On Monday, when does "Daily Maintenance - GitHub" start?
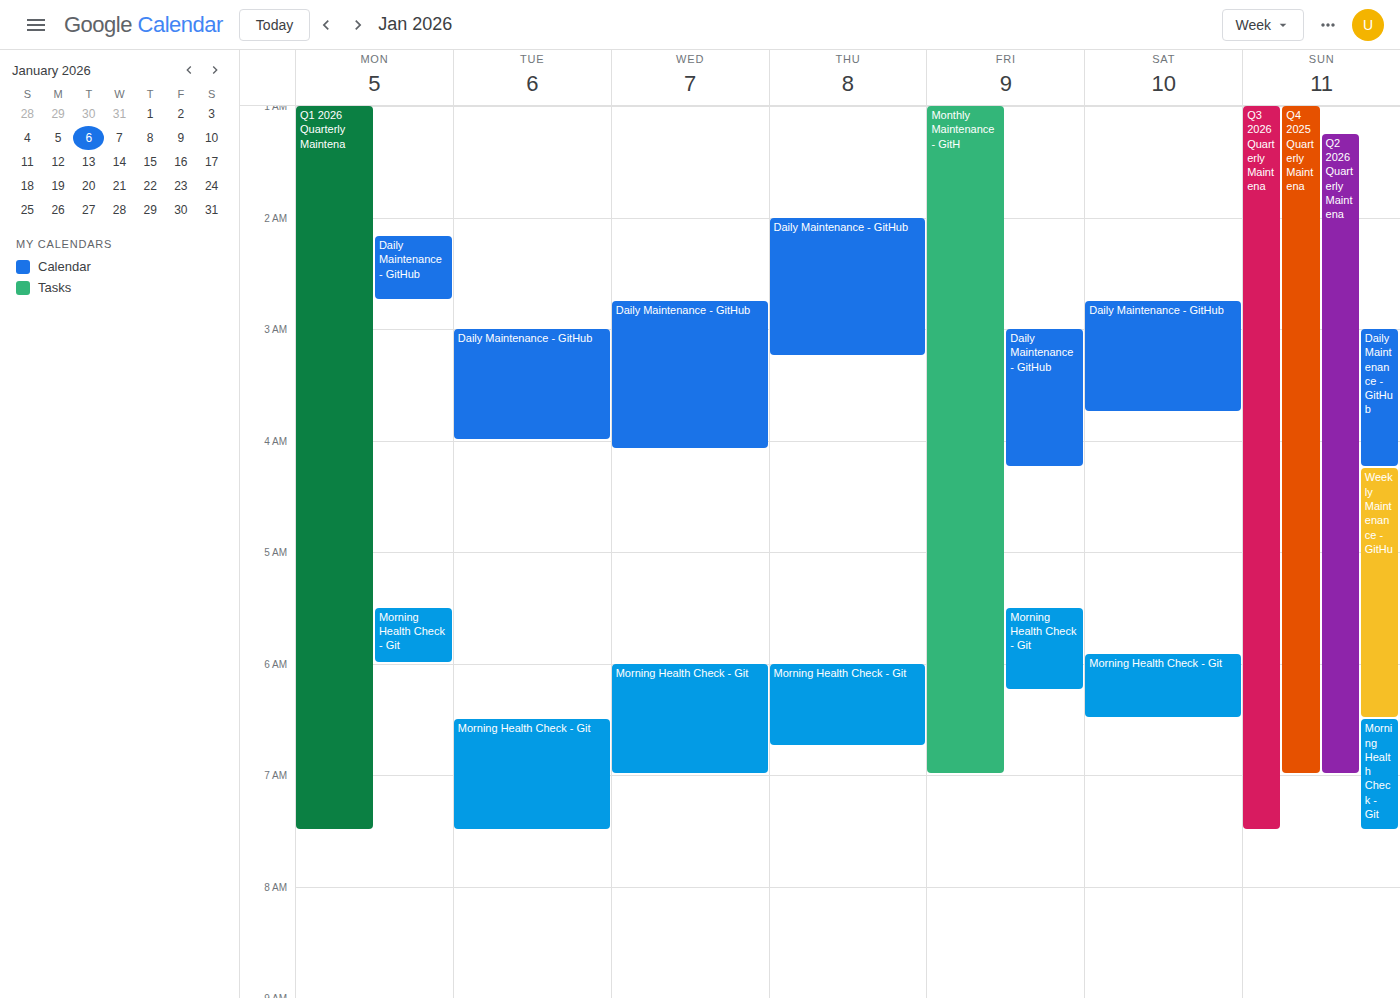
2:10 AM